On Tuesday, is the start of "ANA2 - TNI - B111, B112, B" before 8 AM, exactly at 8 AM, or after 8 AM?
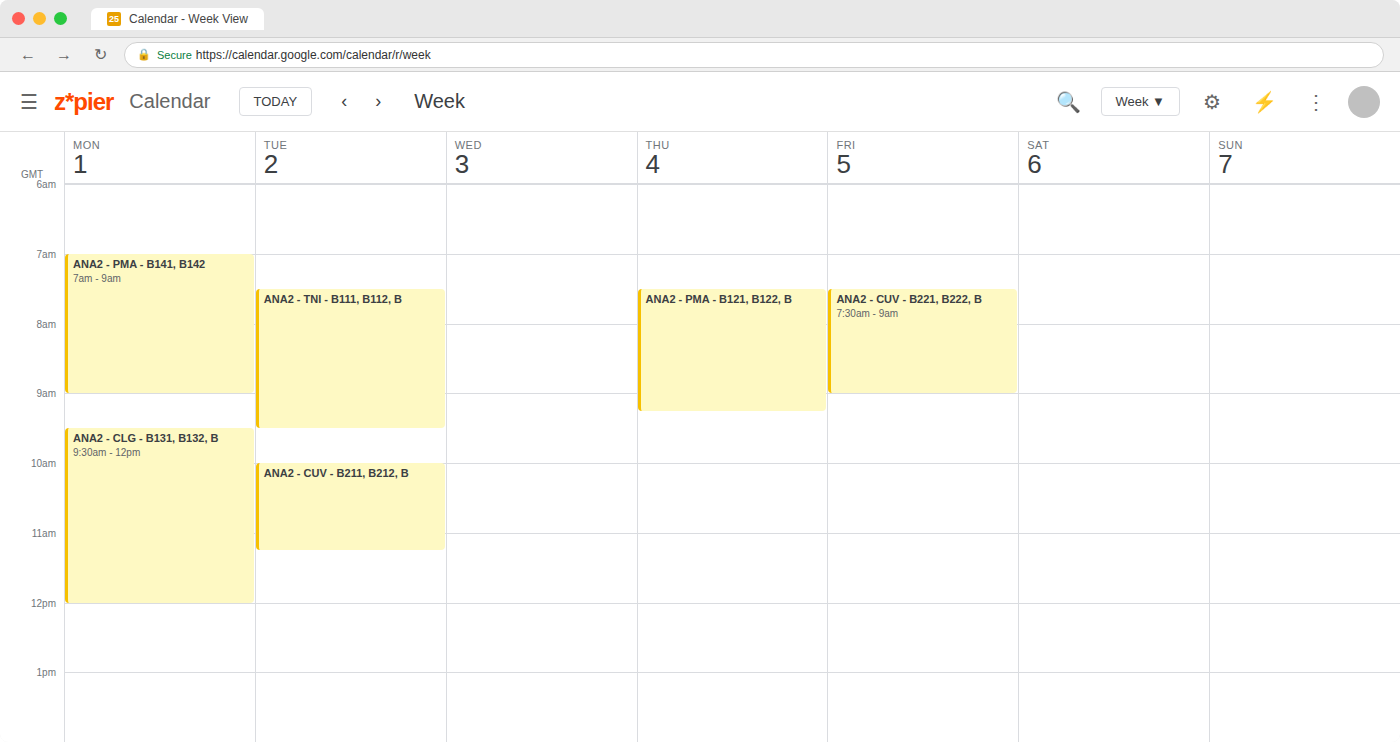
7:30 AM -- before 8 AM, 30 minutes above the 8 AM line.